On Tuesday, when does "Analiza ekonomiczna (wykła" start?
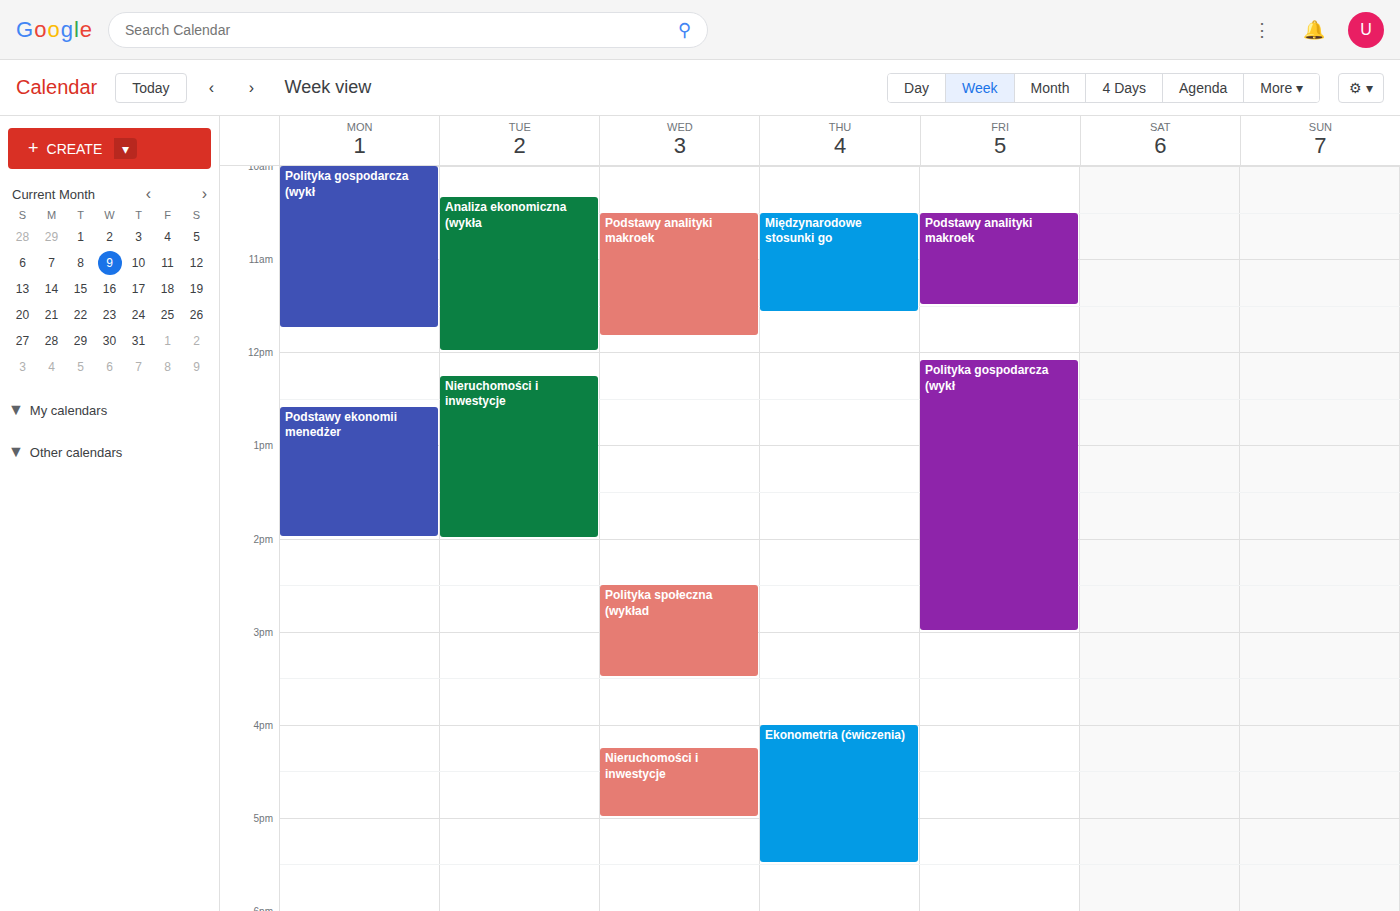
10:20 AM